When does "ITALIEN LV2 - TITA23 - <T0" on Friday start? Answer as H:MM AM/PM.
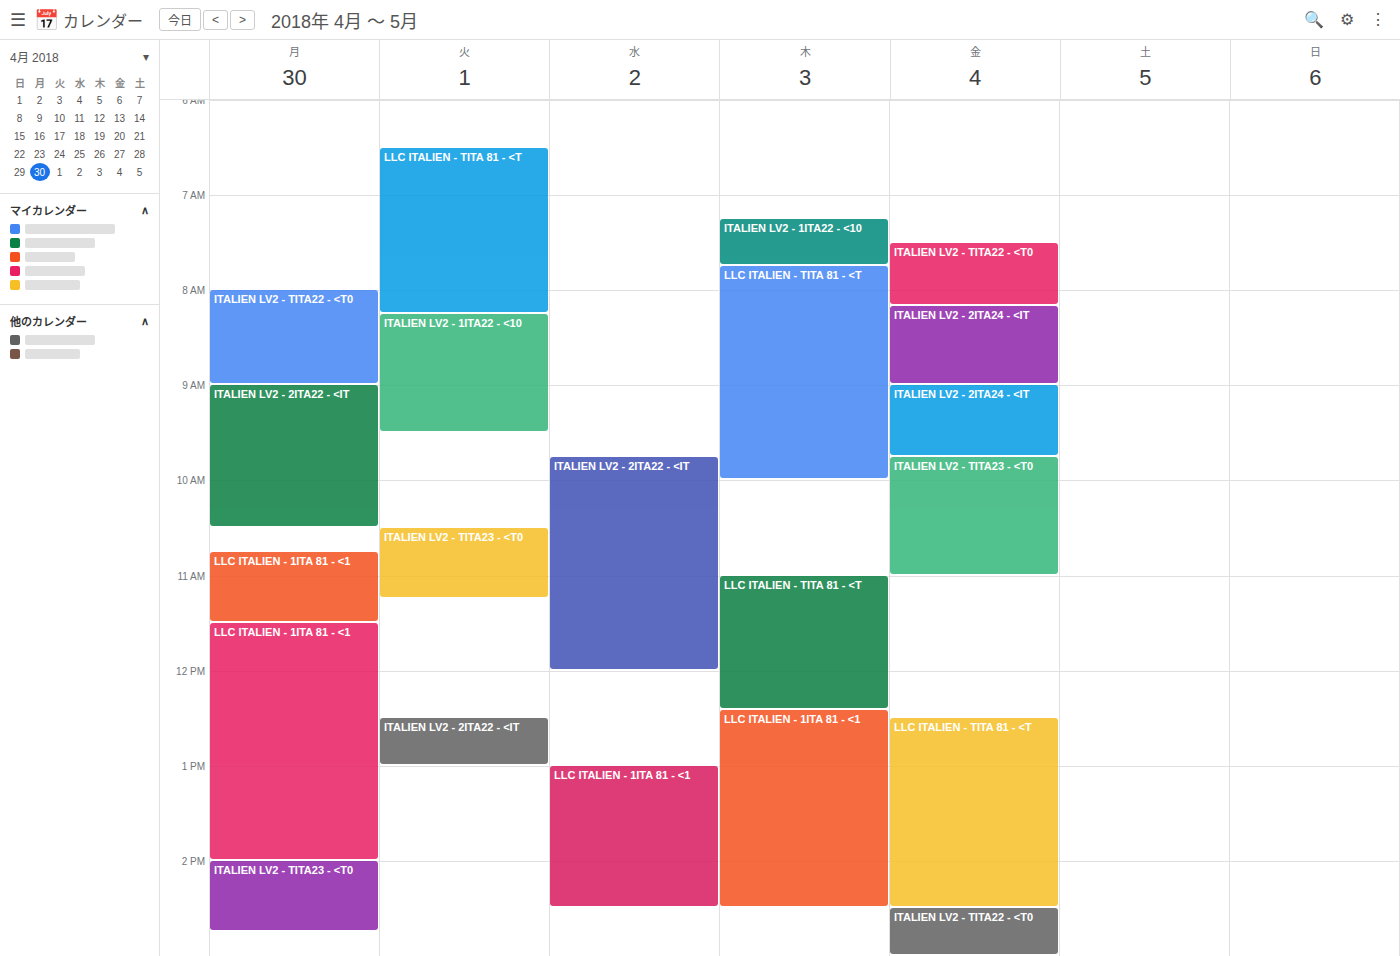
9:45 AM